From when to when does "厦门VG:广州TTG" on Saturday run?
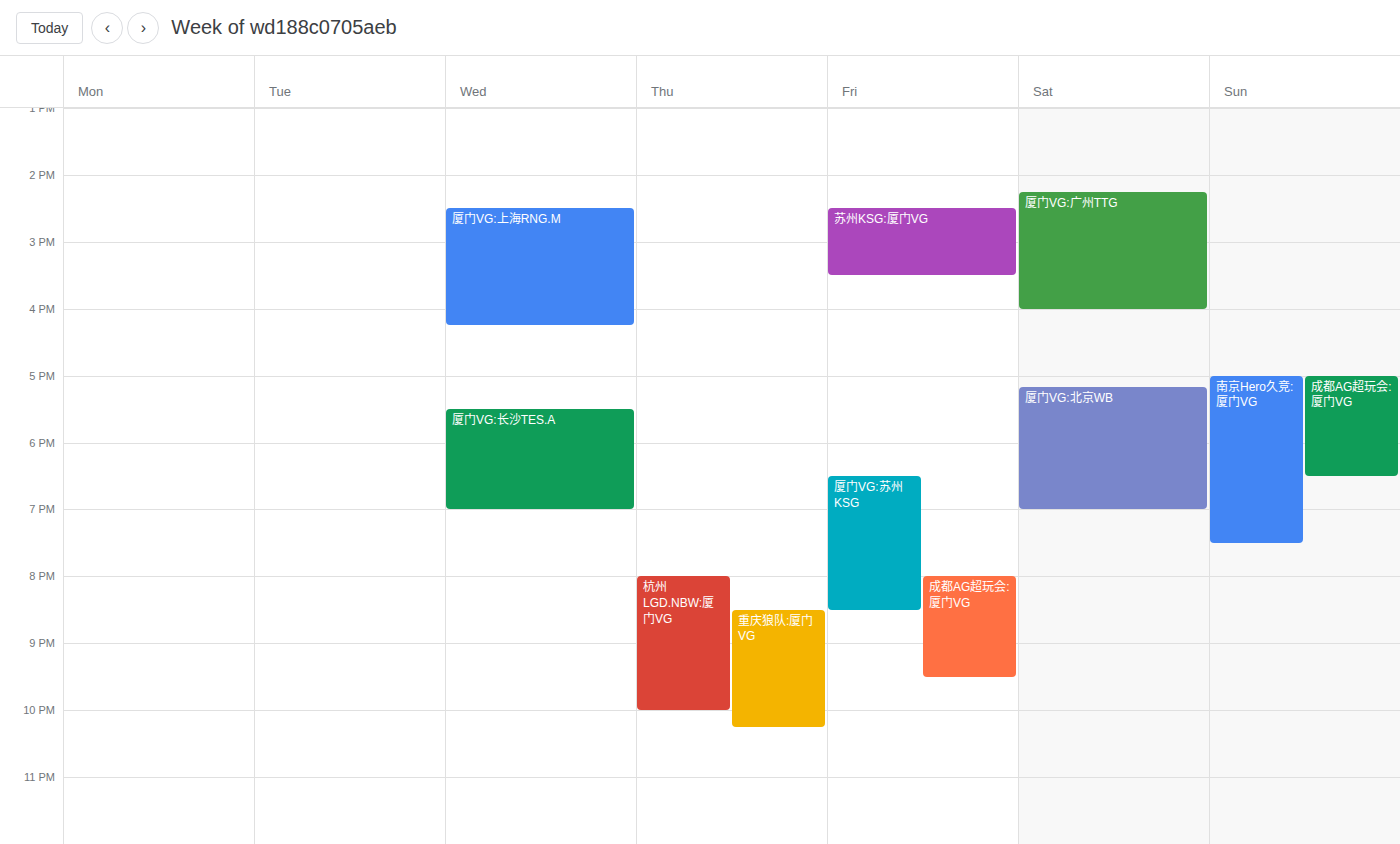
2:15 PM to 4:00 PM